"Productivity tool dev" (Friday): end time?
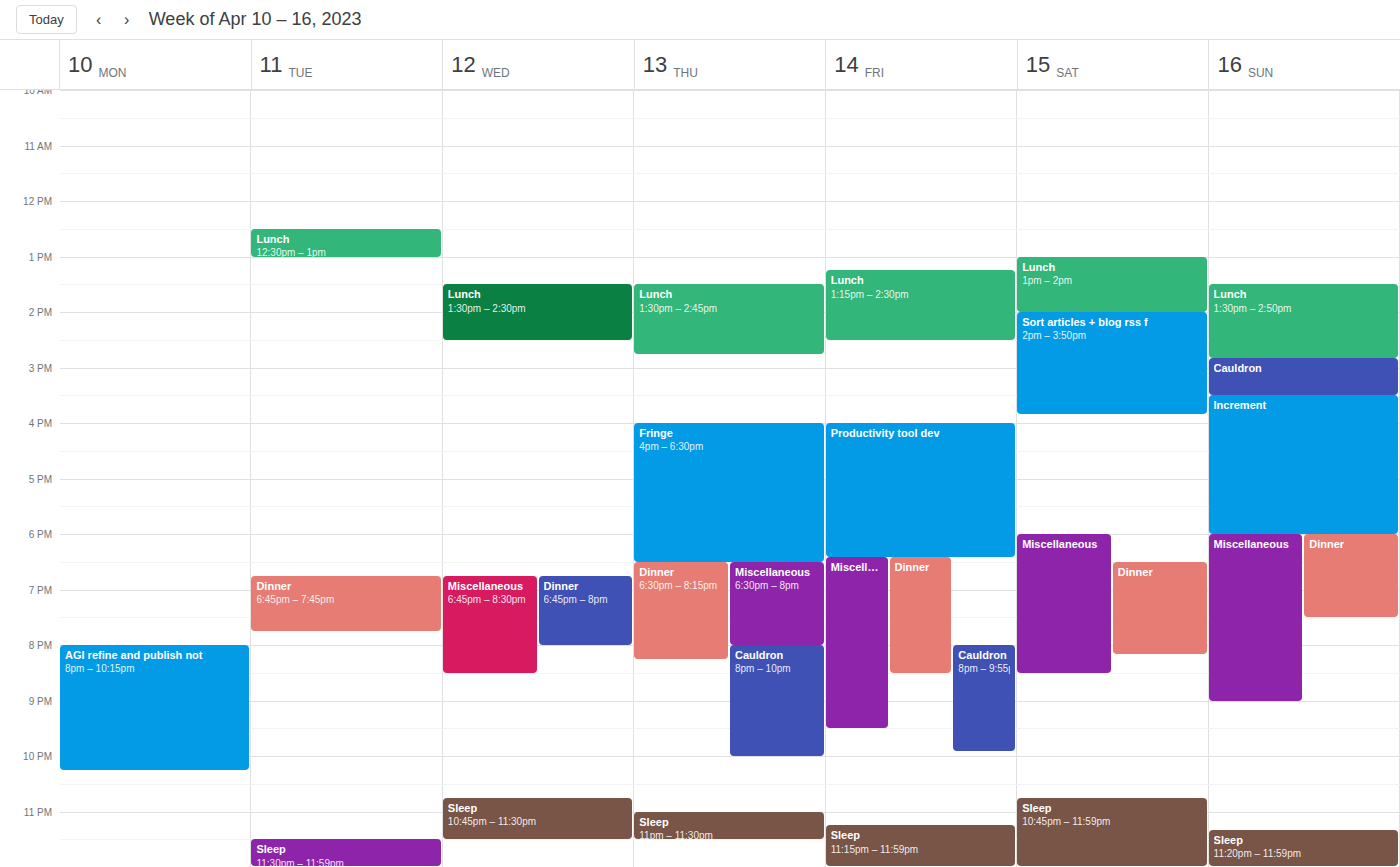
6:25 PM